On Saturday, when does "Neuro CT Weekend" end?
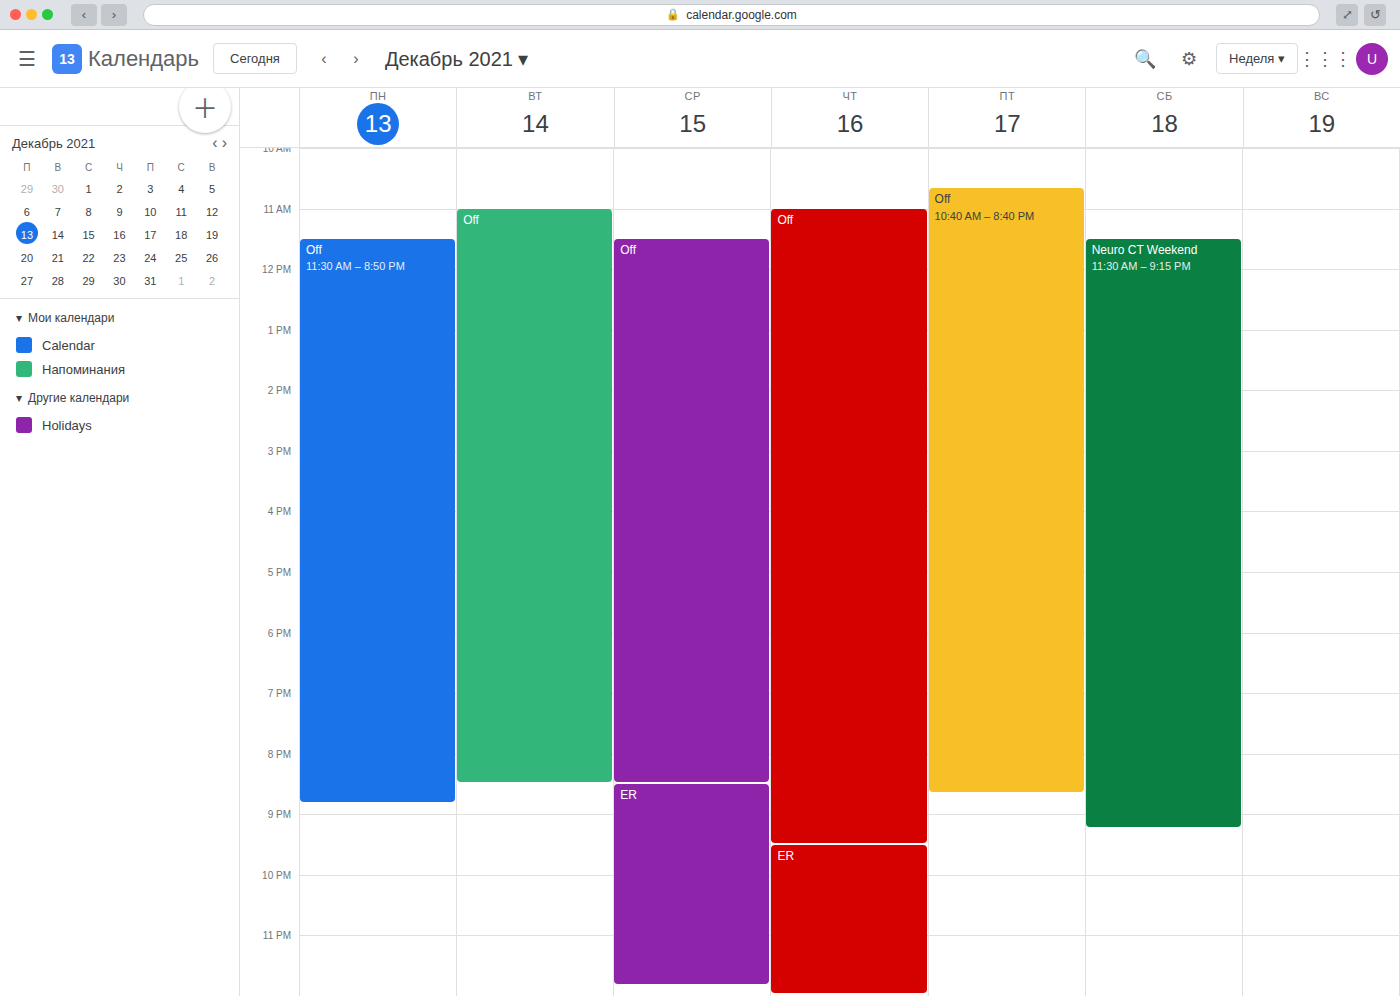
9:15 PM